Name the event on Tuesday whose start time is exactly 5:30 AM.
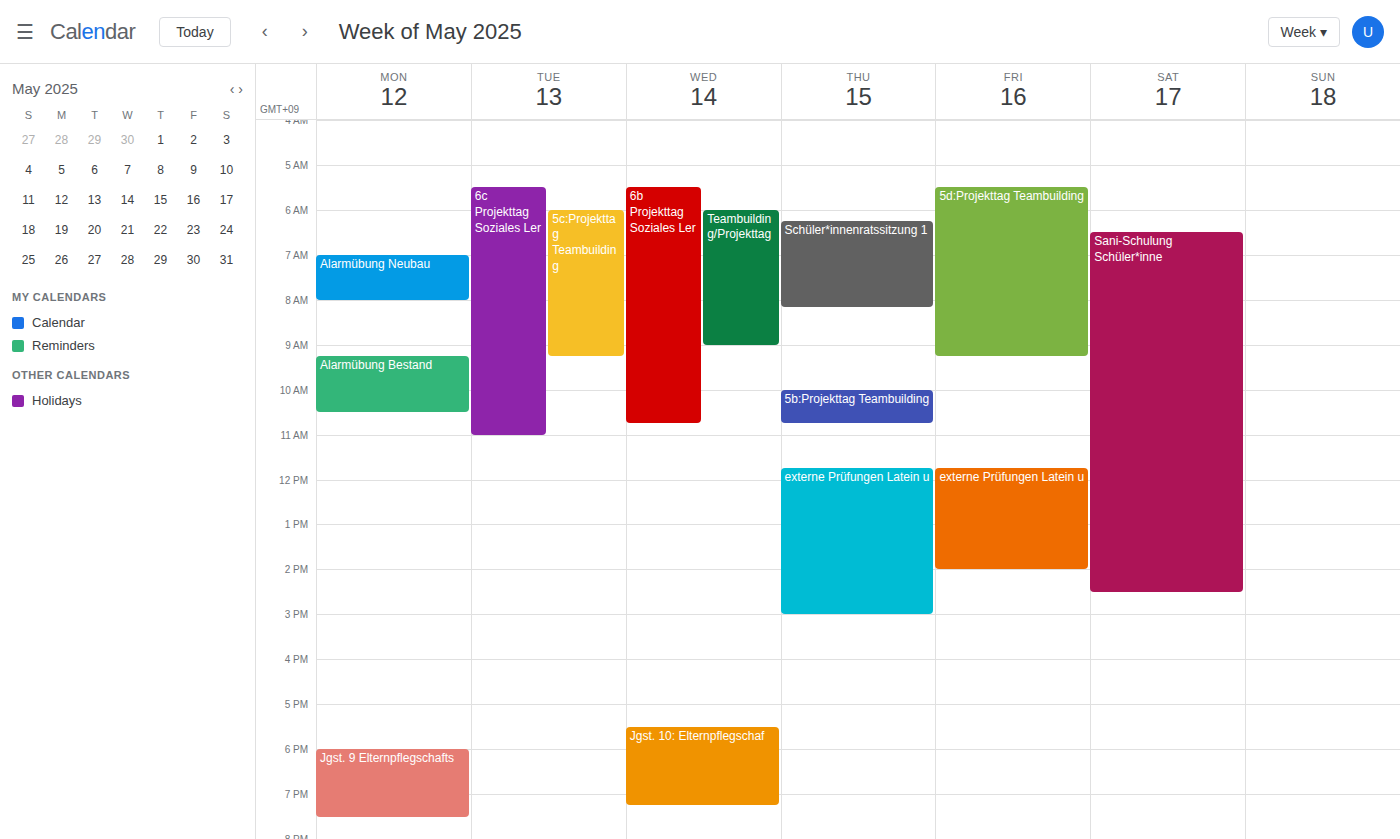
"6c Projekttag Soziales Ler"